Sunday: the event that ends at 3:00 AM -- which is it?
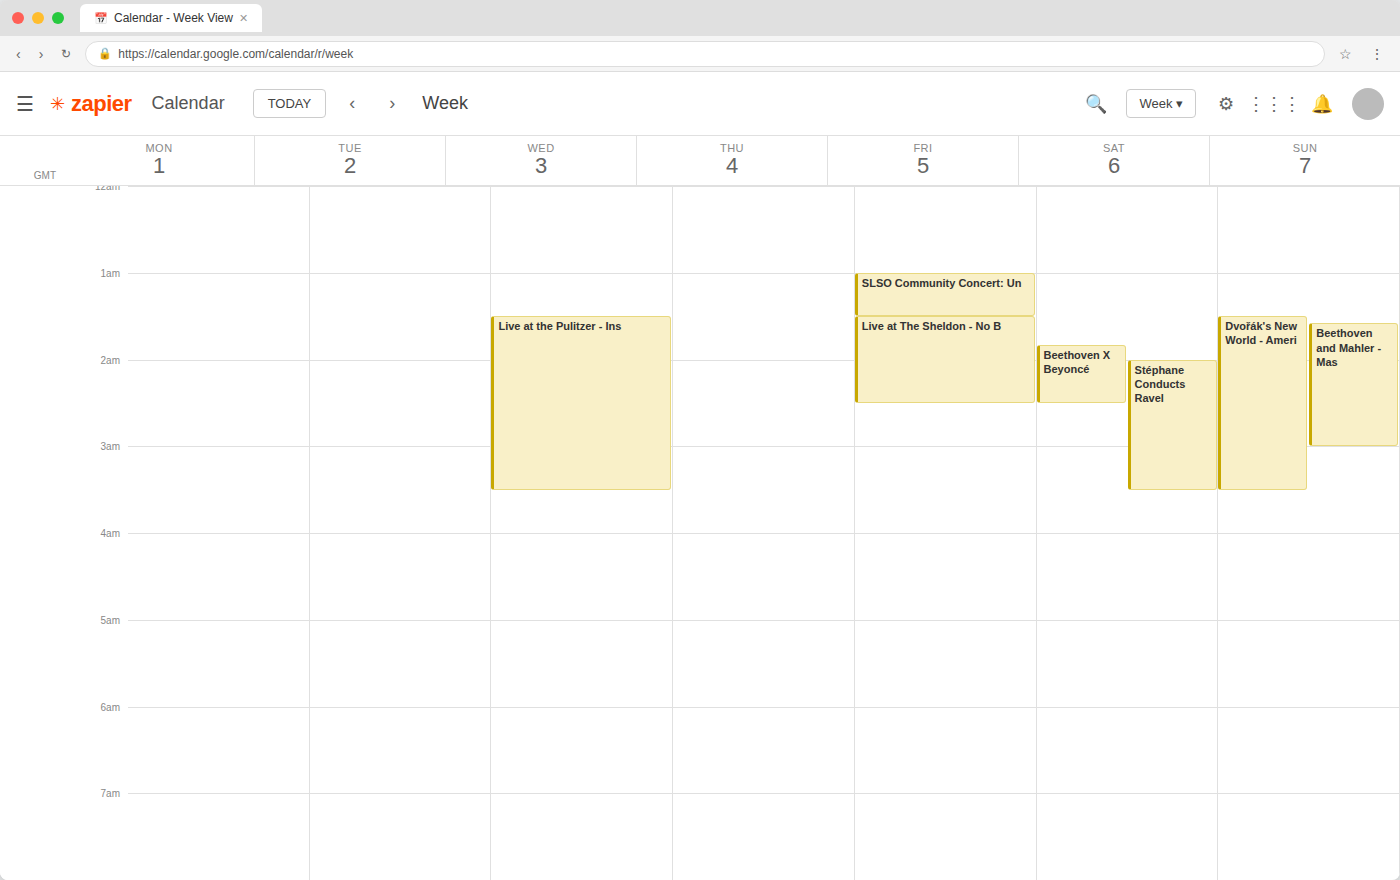
"Beethoven and Mahler - Mas"